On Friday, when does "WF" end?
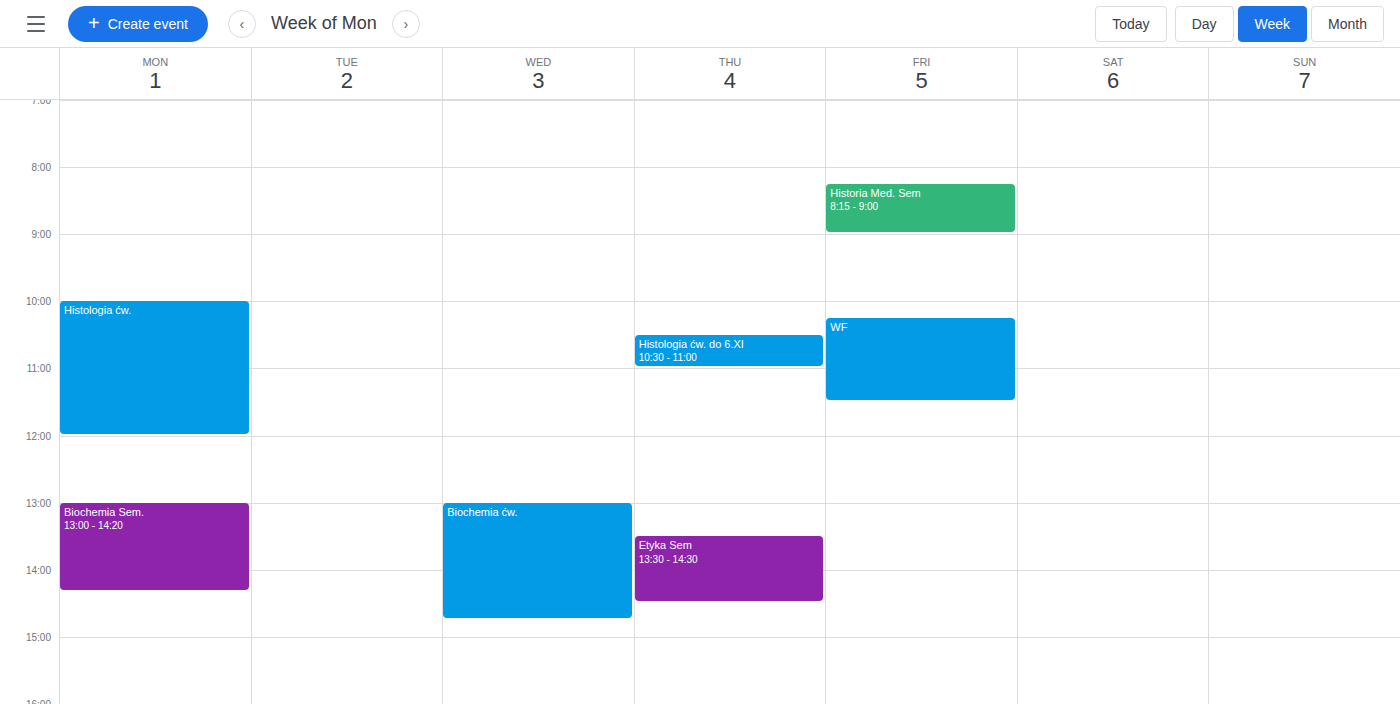
11:30 AM